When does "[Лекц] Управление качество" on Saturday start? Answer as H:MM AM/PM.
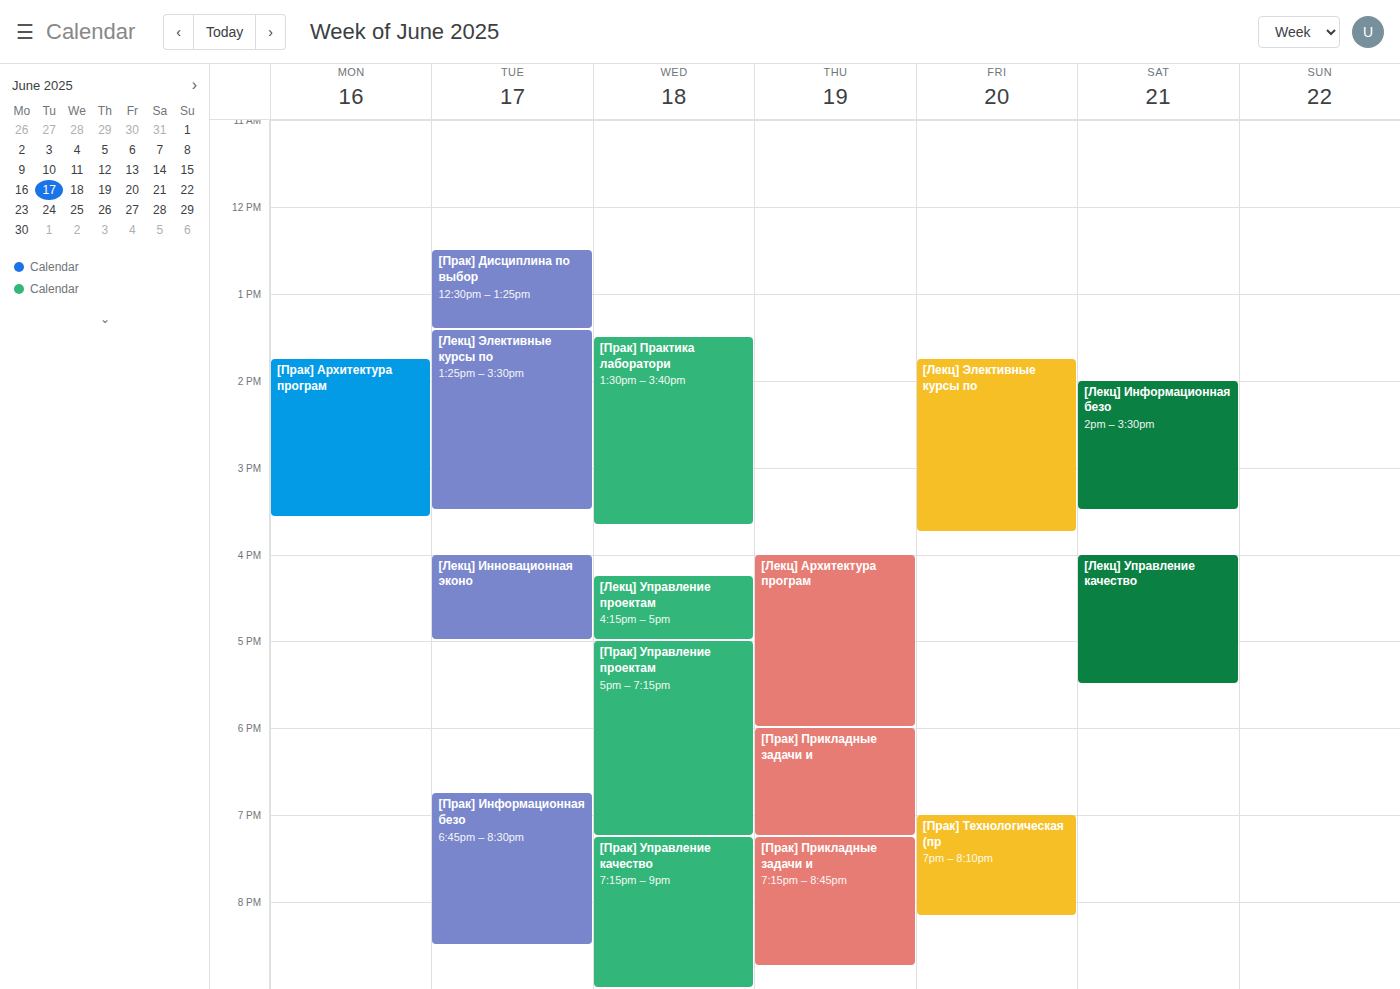
4:00 PM